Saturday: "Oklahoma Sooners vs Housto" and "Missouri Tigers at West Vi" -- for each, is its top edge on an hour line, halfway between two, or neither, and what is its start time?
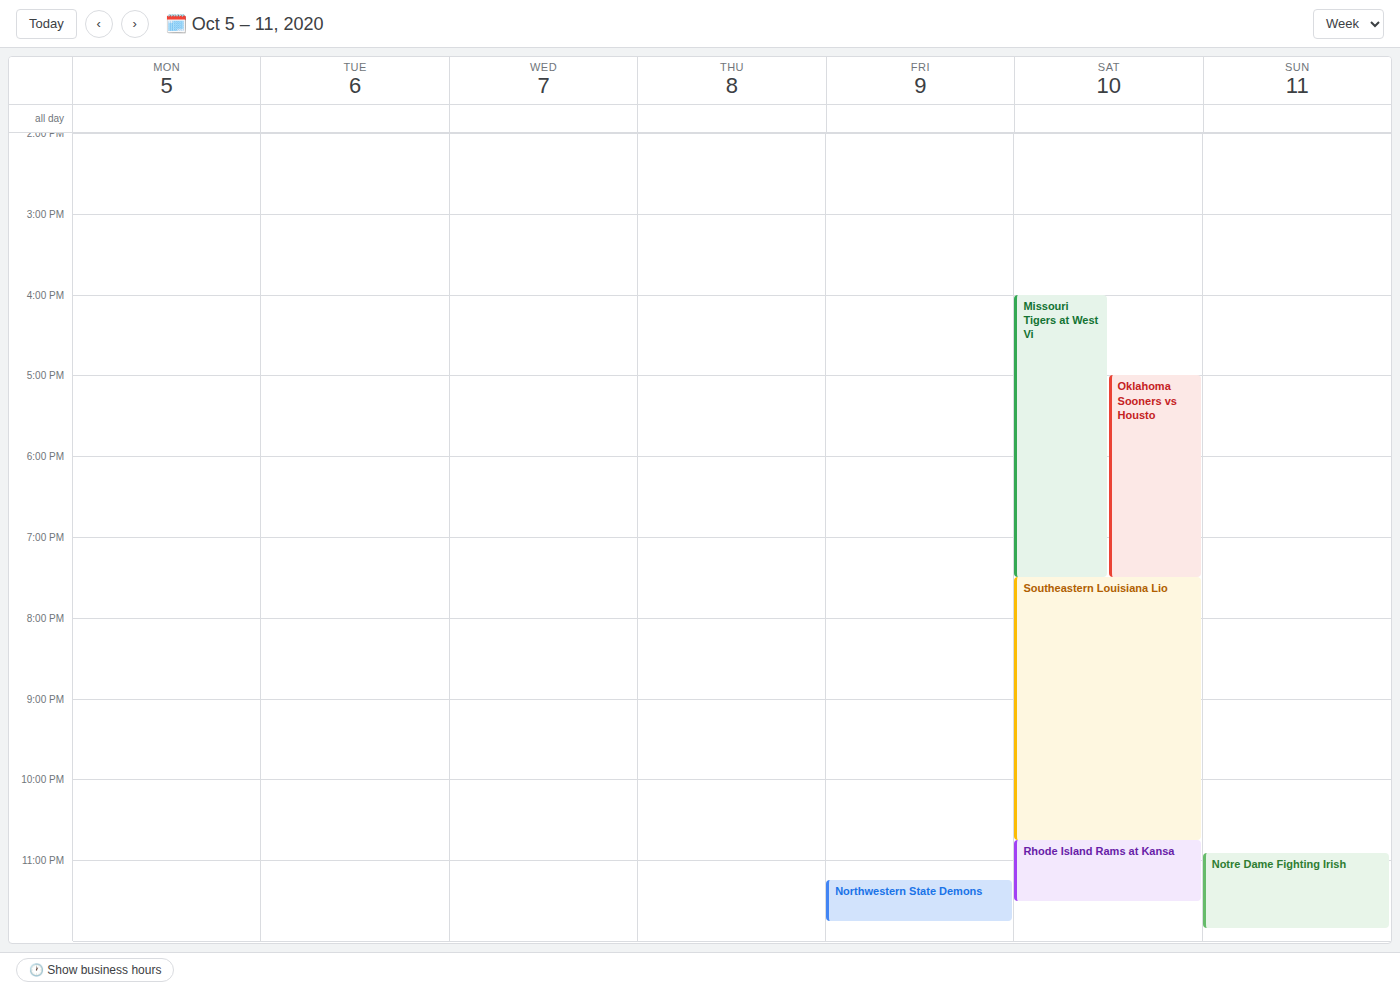
"Oklahoma Sooners vs Housto": 5:00 PM, exactly on the 5 PM line. "Missouri Tigers at West Vi": 4:00 PM, exactly on the 4 PM line.